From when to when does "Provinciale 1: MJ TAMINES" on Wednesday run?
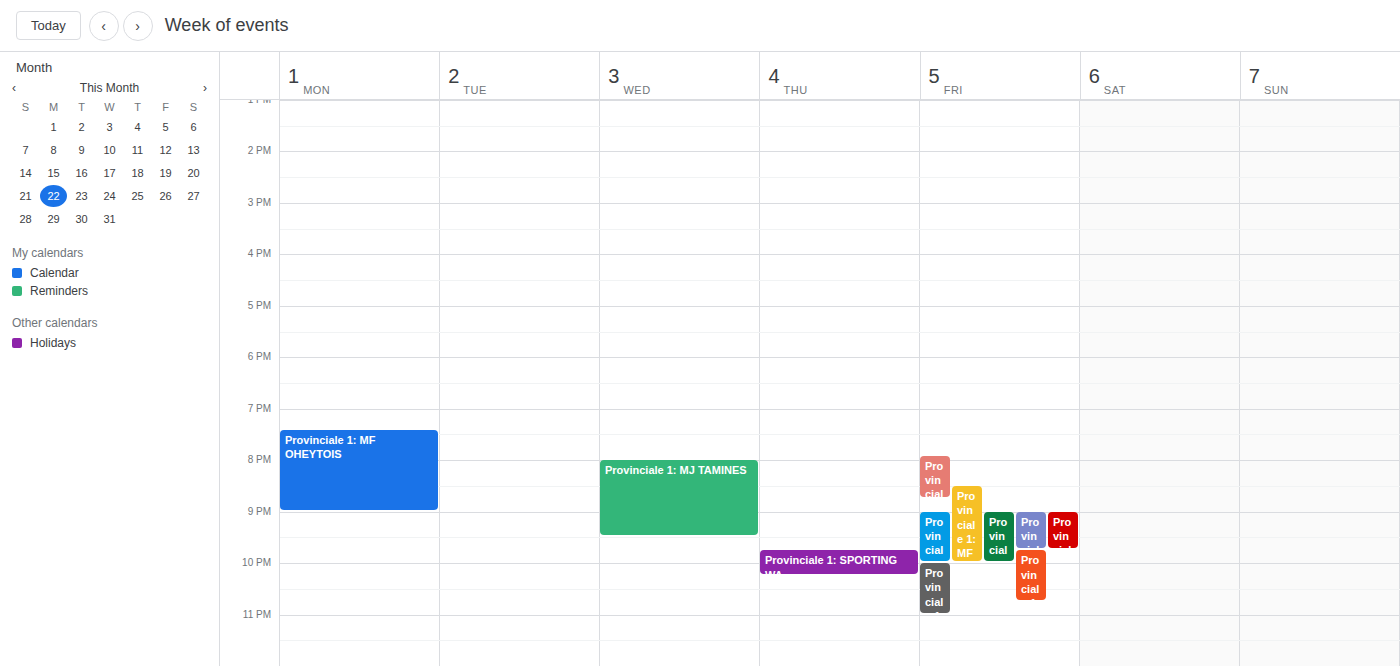
8:00 PM to 9:30 PM